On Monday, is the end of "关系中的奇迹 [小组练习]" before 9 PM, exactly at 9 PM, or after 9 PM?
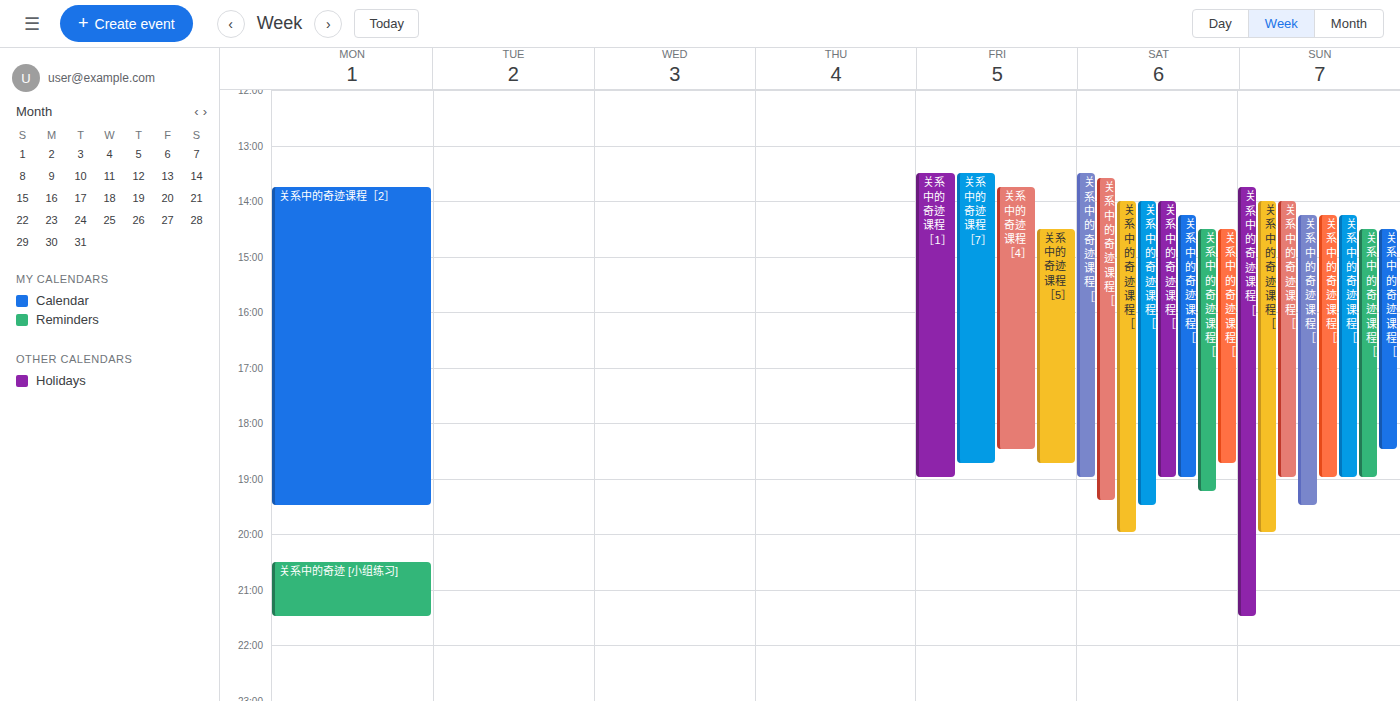
9:30 PM -- after 9 PM, 30 minutes below the 9 PM line.